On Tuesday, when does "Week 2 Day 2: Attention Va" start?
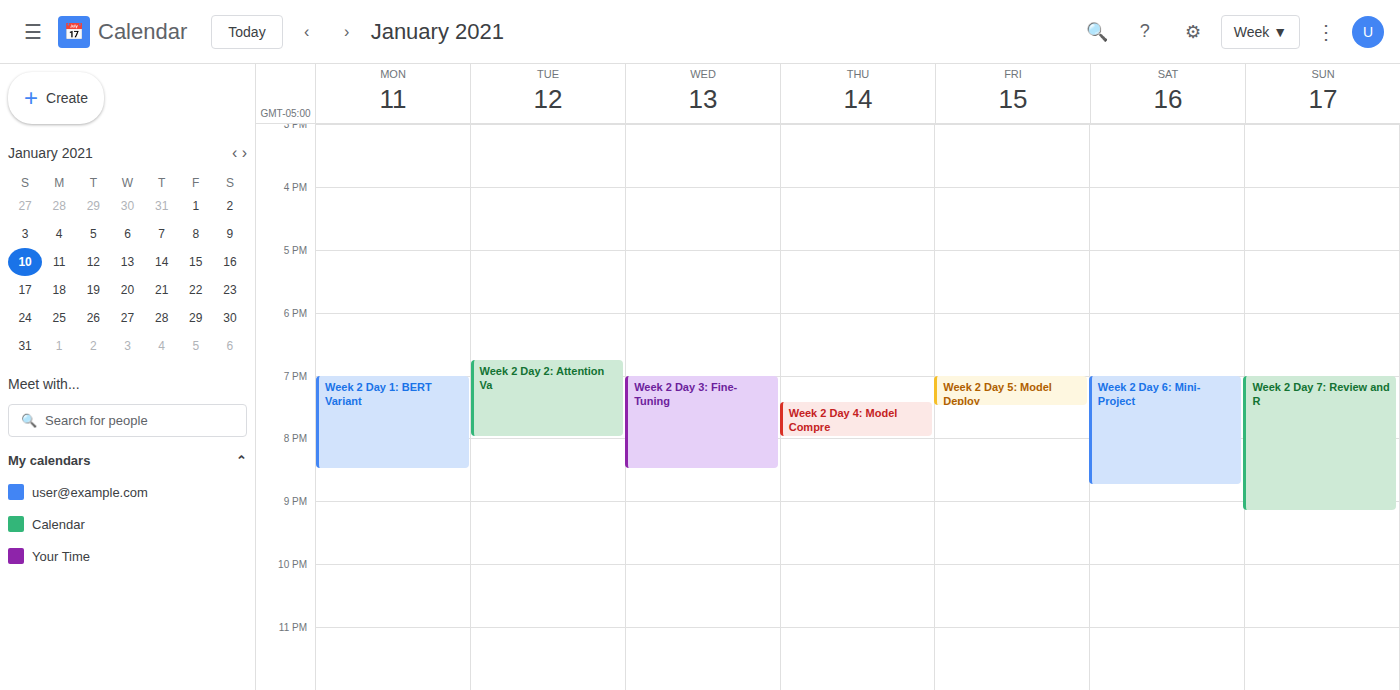
6:45 PM